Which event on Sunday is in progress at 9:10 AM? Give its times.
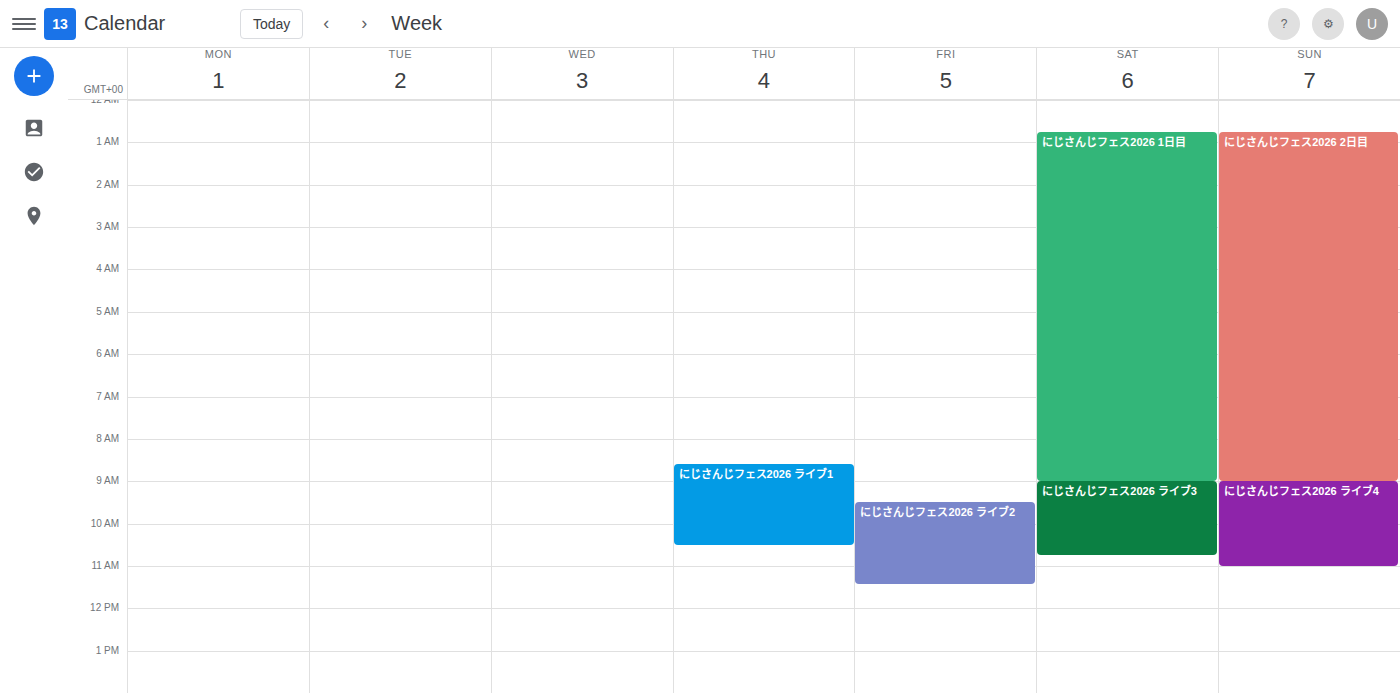
"にじさんじフェス2026 ライブ4", 9:00 AM to 11:00 AM